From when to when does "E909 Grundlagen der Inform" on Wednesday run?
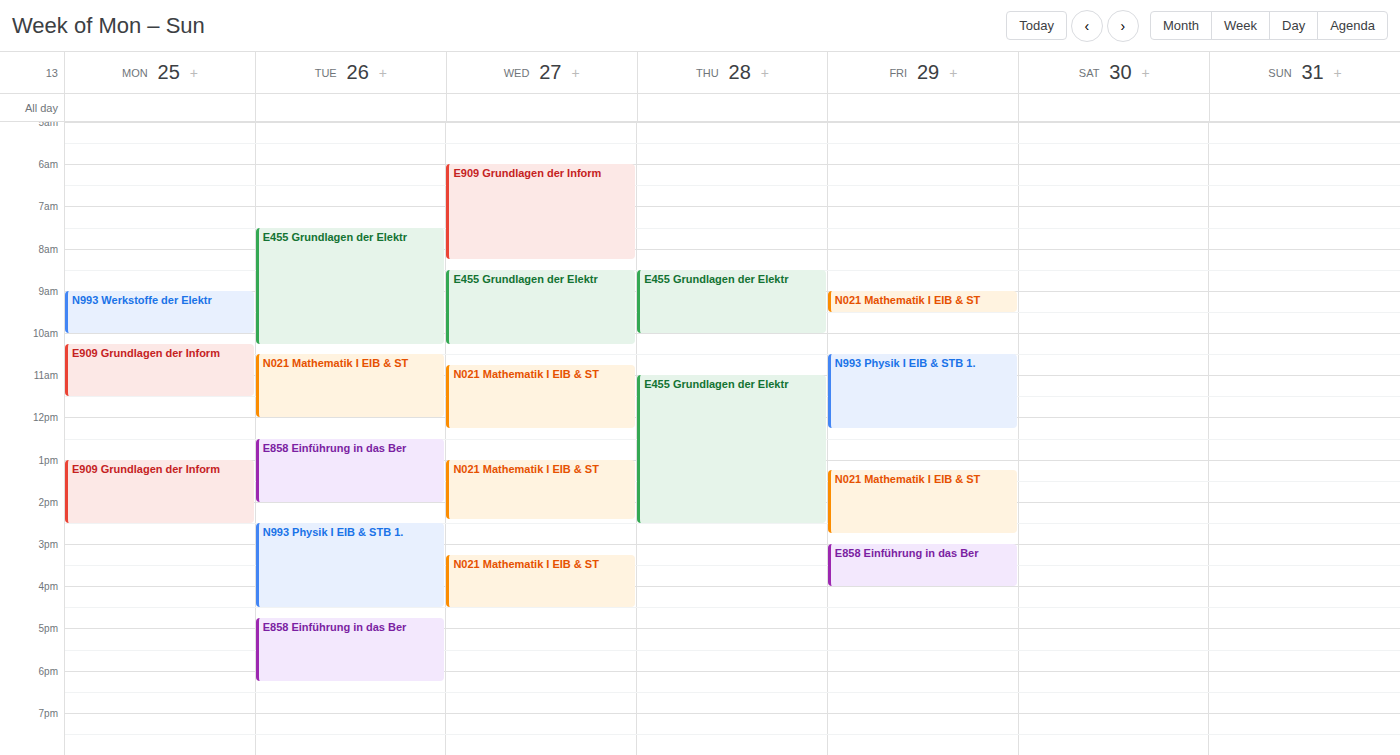
6:00 AM to 8:15 AM